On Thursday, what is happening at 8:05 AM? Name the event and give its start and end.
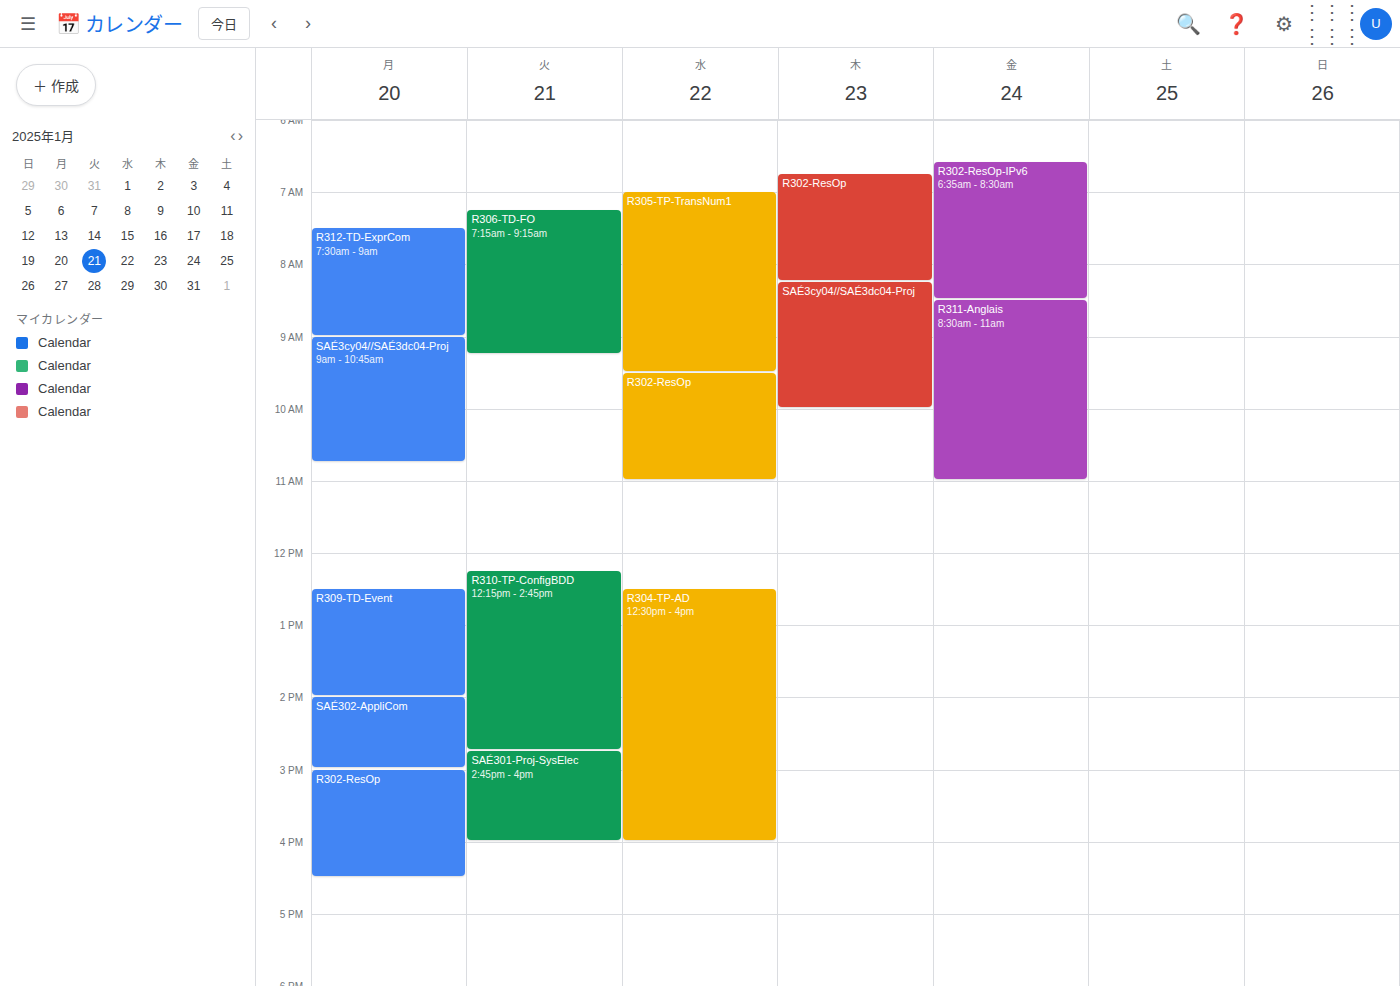
"R302-ResOp", 6:45 AM to 8:15 AM